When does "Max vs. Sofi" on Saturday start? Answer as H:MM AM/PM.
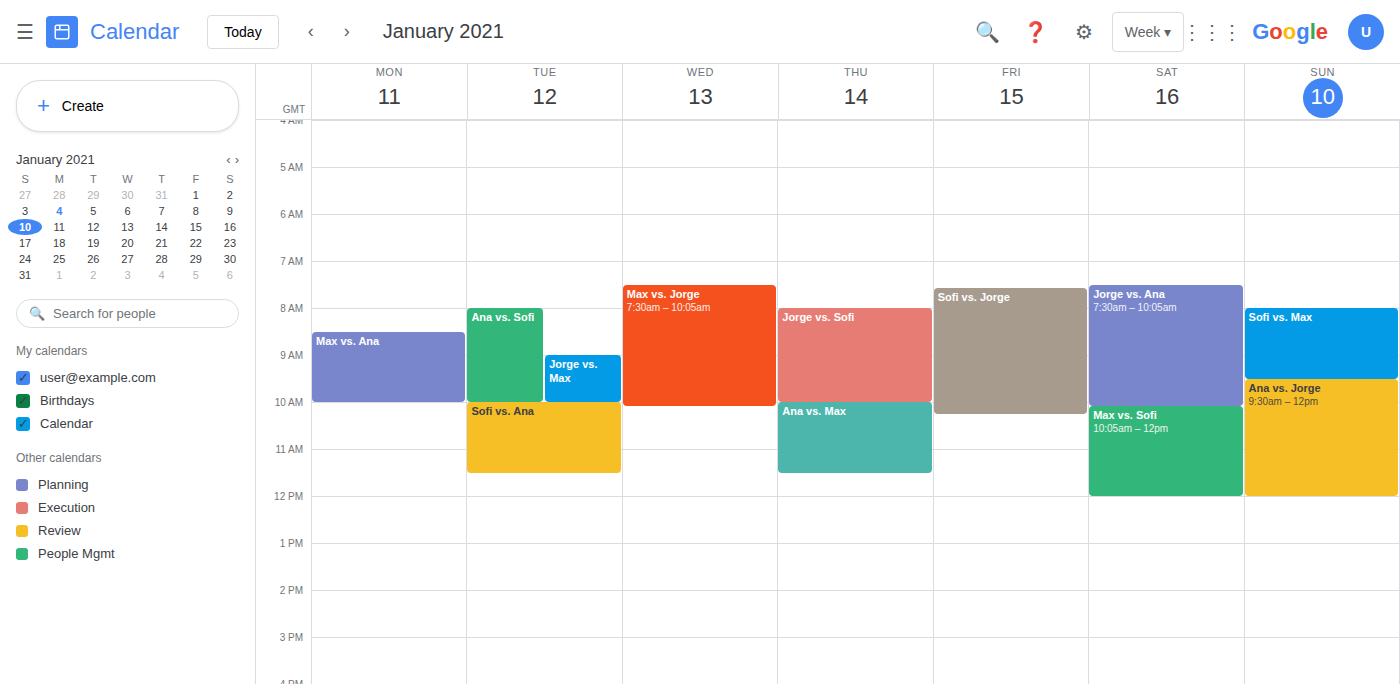
10:05 AM